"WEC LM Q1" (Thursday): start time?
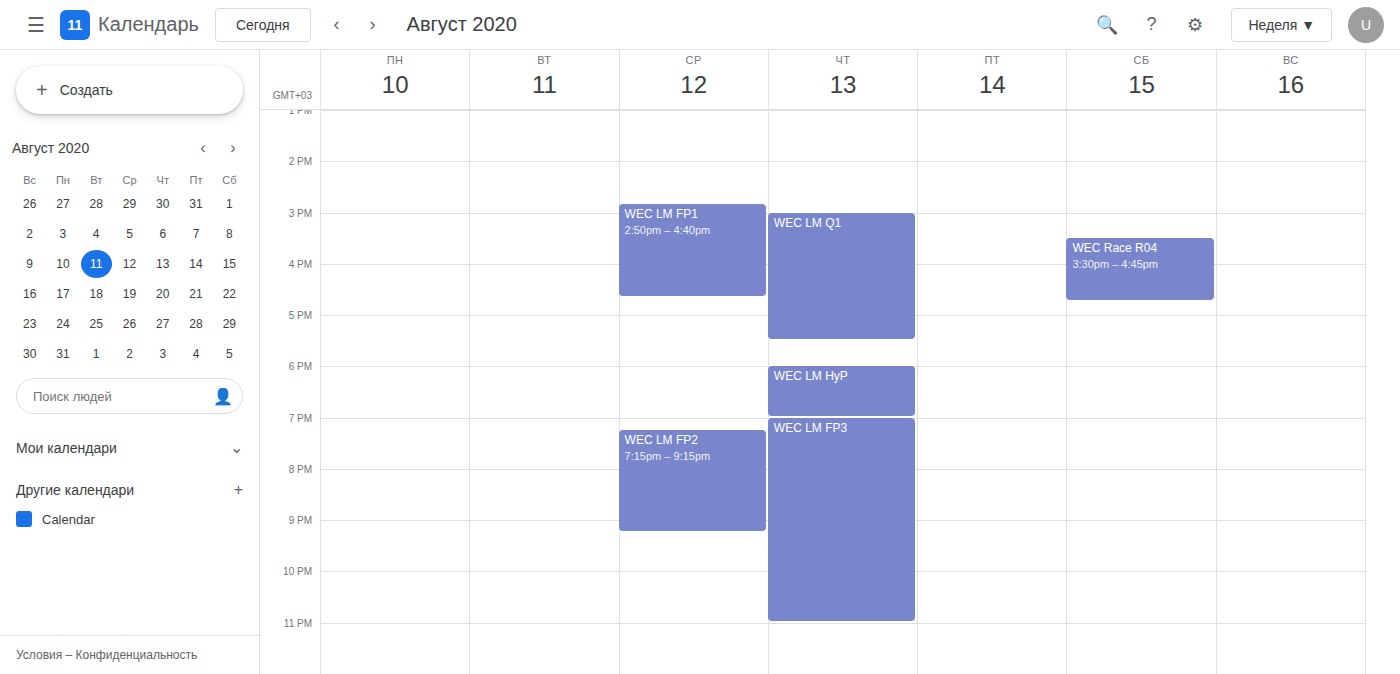
3:00 PM